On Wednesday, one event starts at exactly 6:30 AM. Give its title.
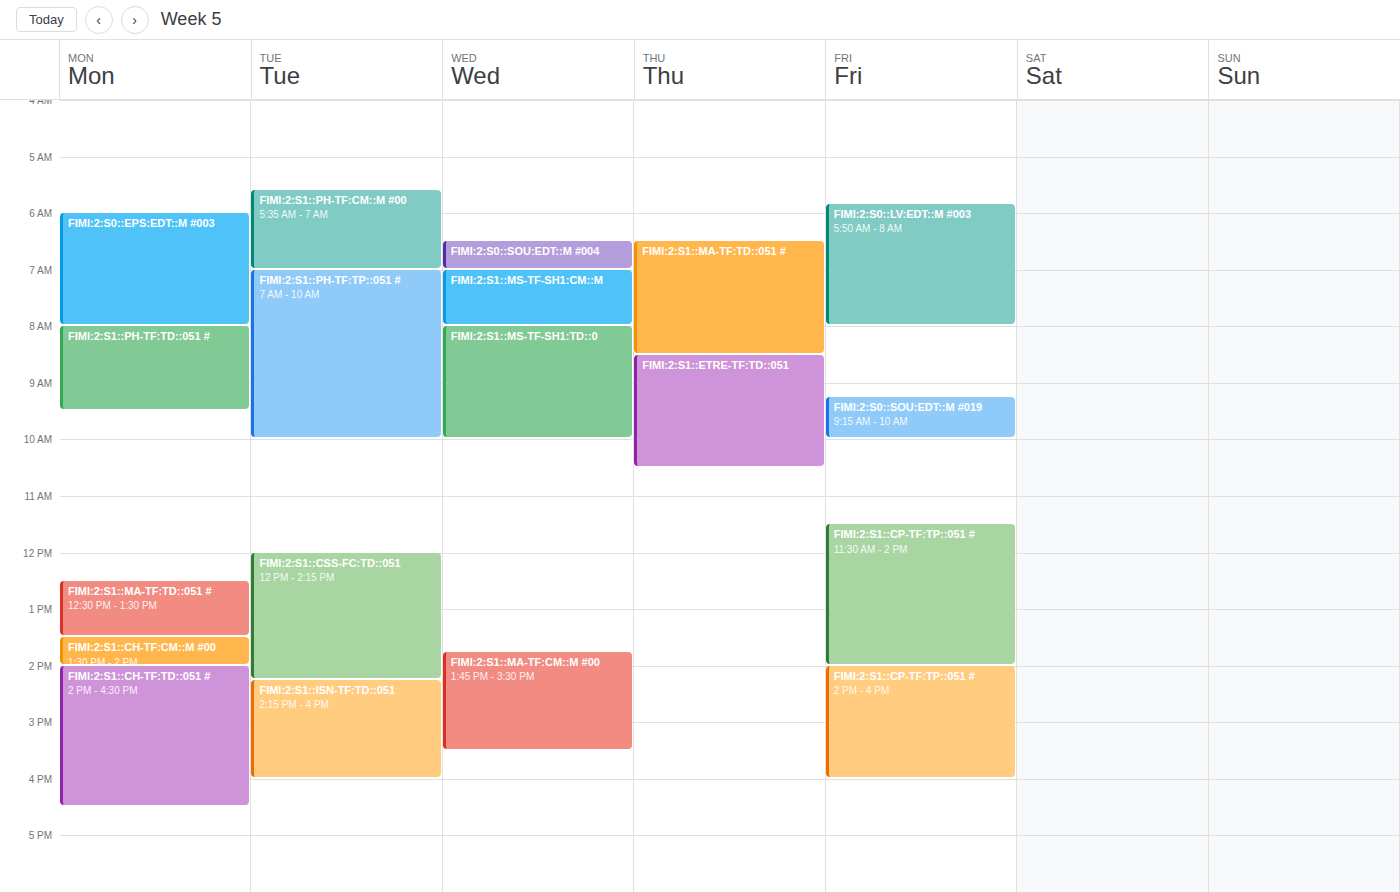
"FIMI:2:S0::SOU:EDT::M #004"